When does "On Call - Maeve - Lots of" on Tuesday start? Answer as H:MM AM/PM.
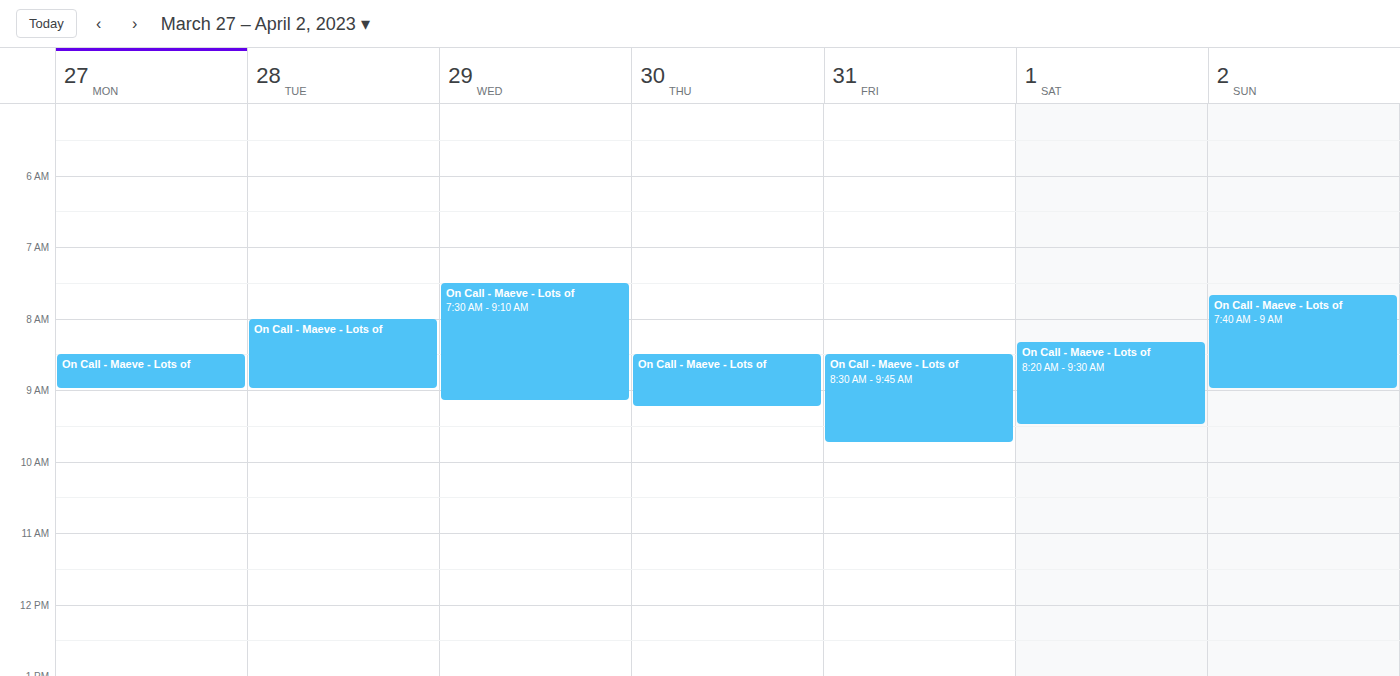
8:00 AM